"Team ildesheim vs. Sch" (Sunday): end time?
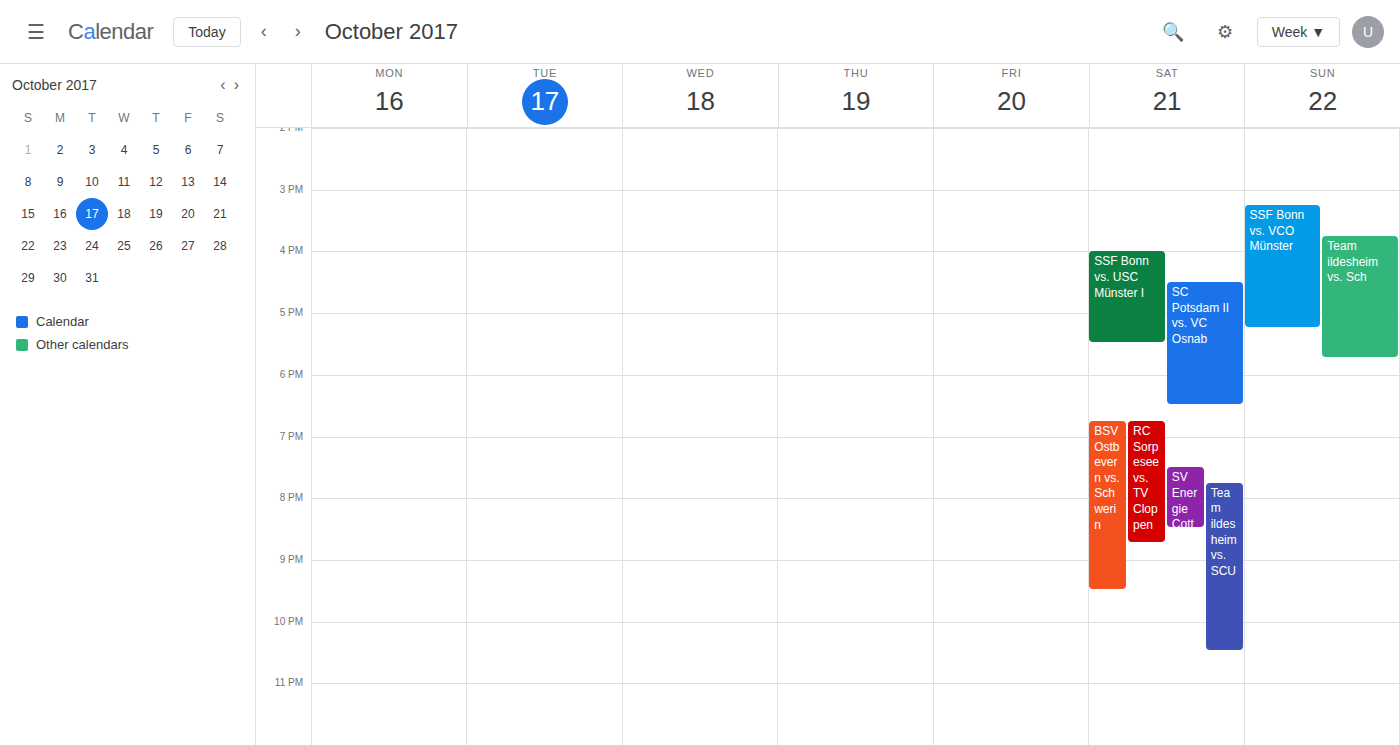
17:45